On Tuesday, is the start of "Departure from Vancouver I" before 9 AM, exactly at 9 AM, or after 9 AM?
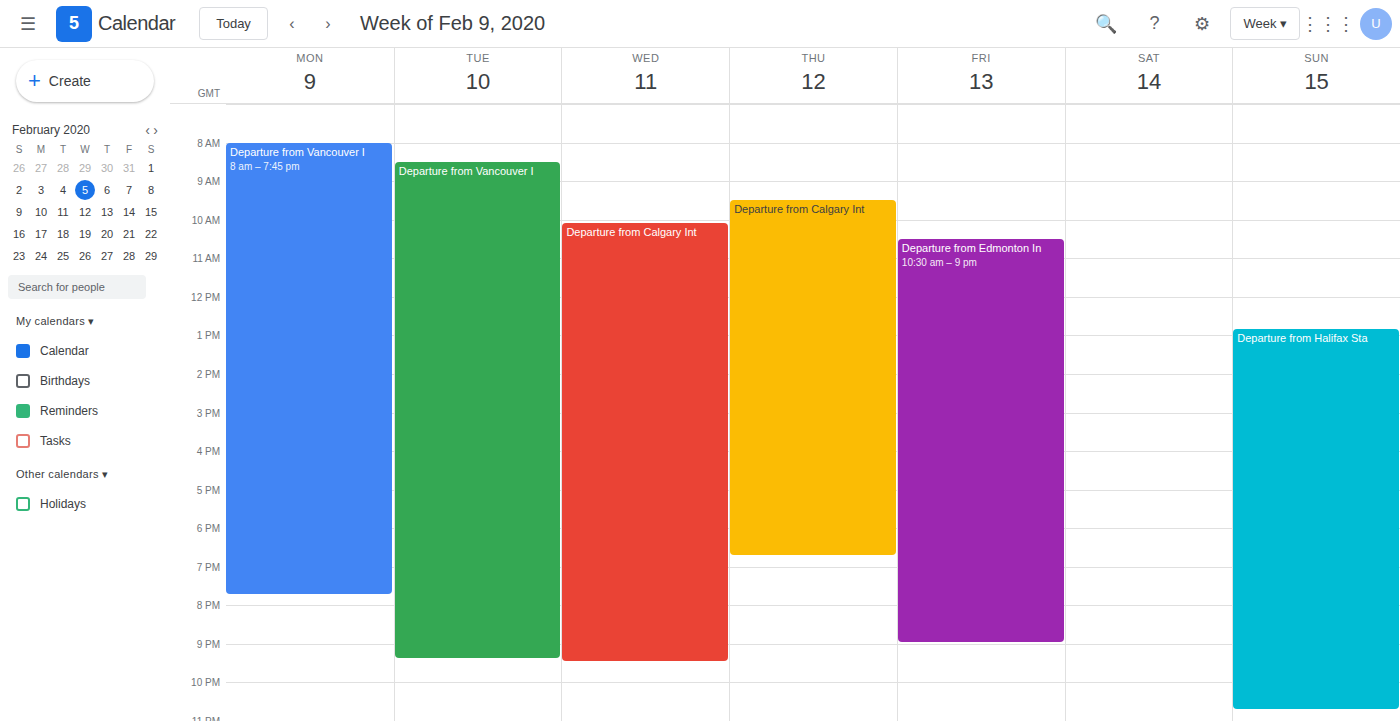
8:30 AM -- before 9 AM, 30 minutes above the 9 AM line.